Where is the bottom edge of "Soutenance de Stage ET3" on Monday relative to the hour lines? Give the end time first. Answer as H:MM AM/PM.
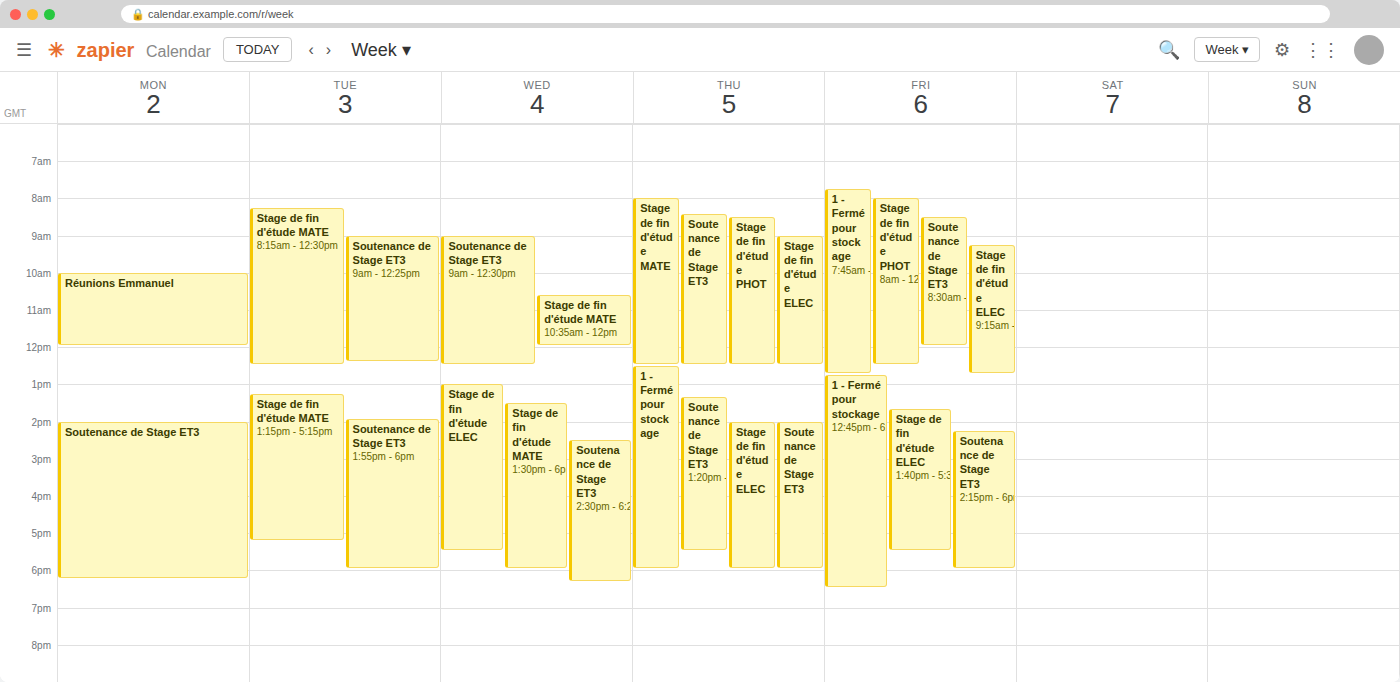
6:15 PM -- neither: a quarter of the way from the 6 PM line to the 7 PM line.